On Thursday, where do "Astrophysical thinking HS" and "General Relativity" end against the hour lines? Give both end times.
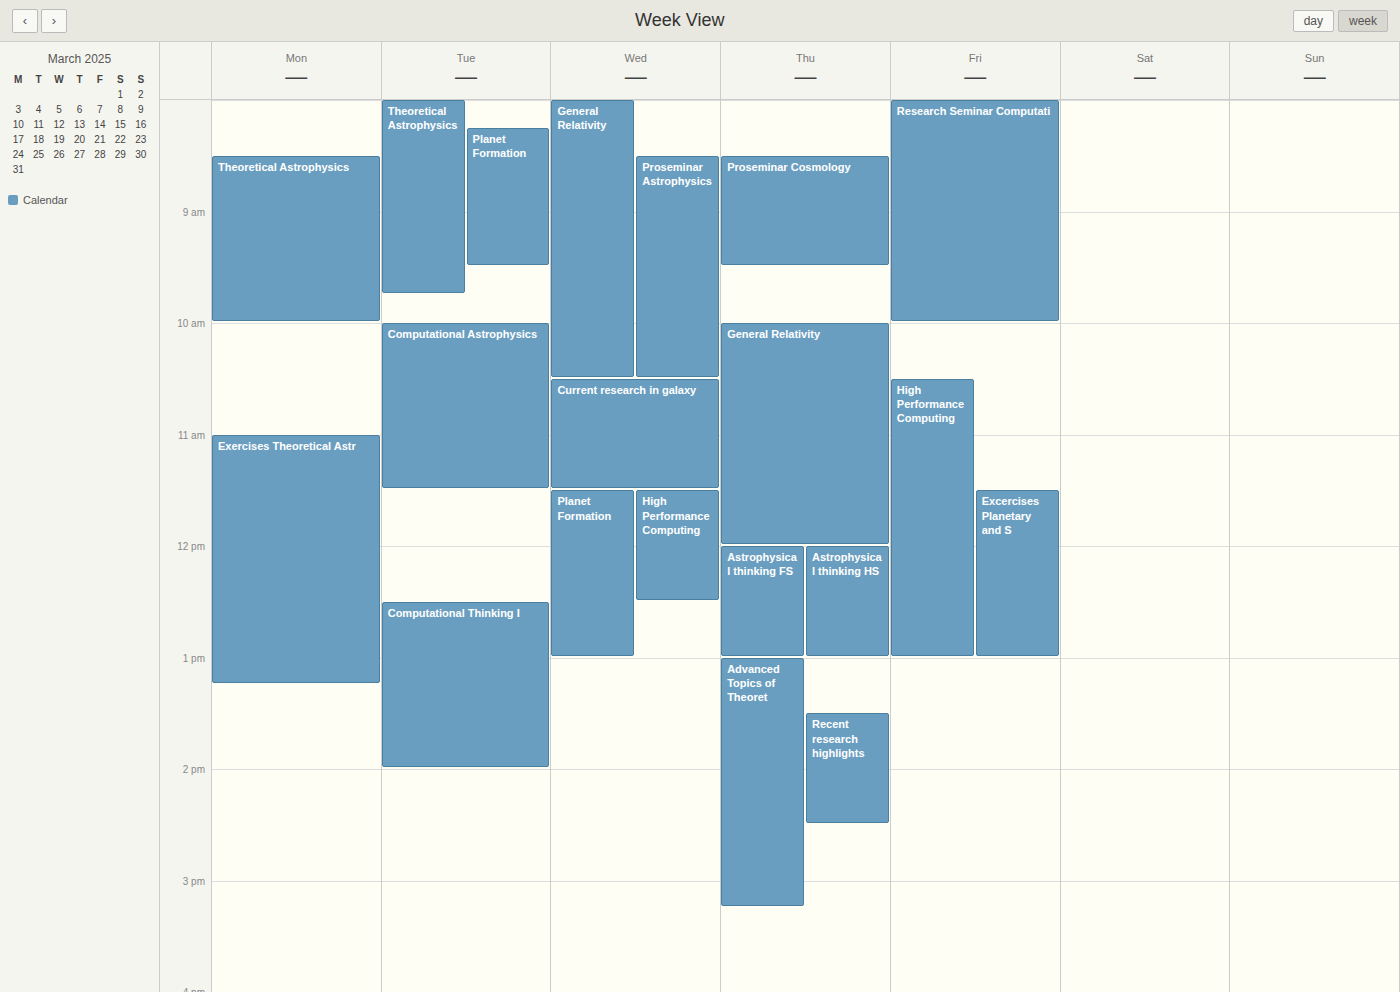
"Astrophysical thinking HS": 13:00, exactly on the 13:00 line. "General Relativity": 12:00, exactly on the 12:00 line.